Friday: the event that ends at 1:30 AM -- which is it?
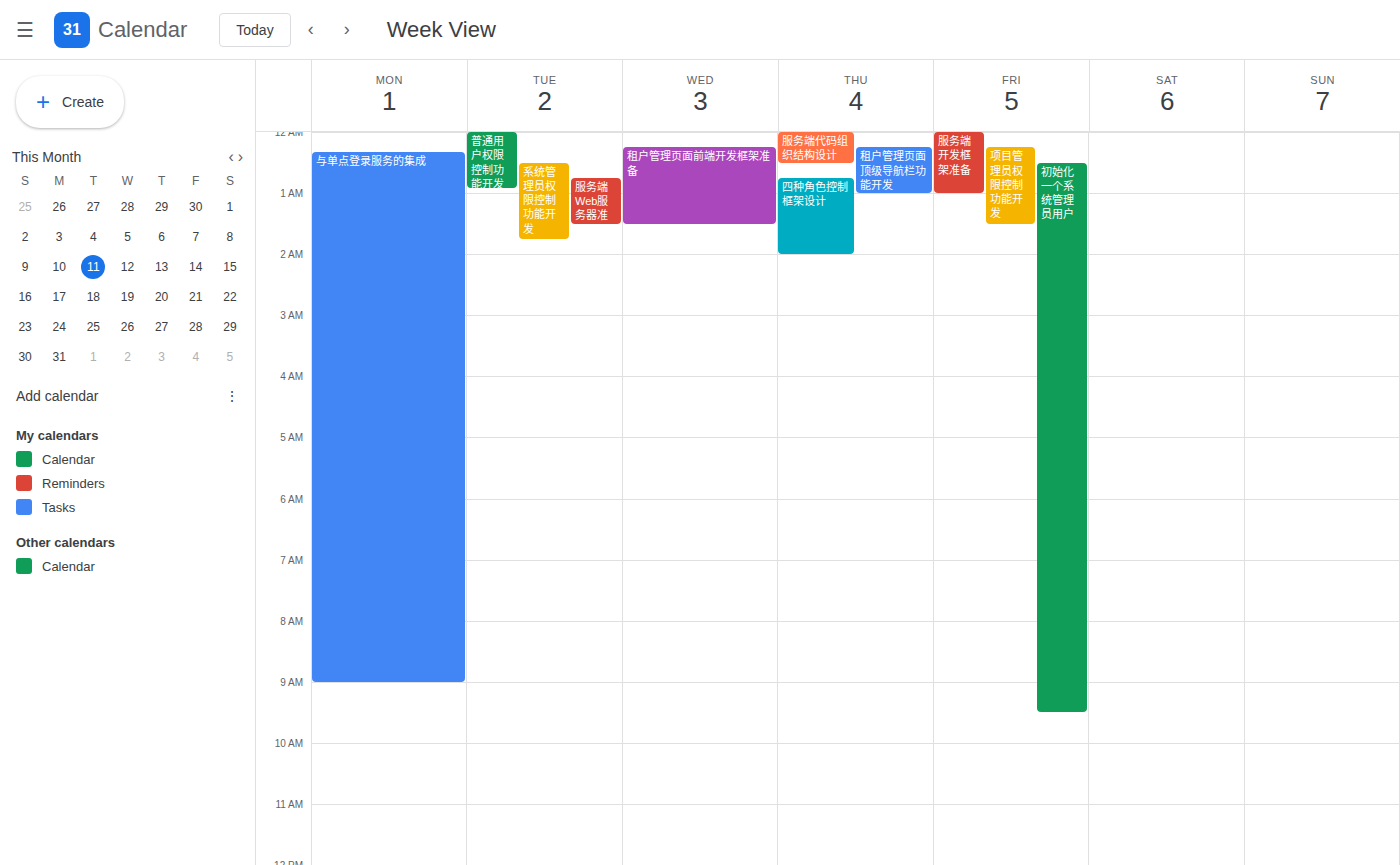
"项目管理员权限控制功能开发"